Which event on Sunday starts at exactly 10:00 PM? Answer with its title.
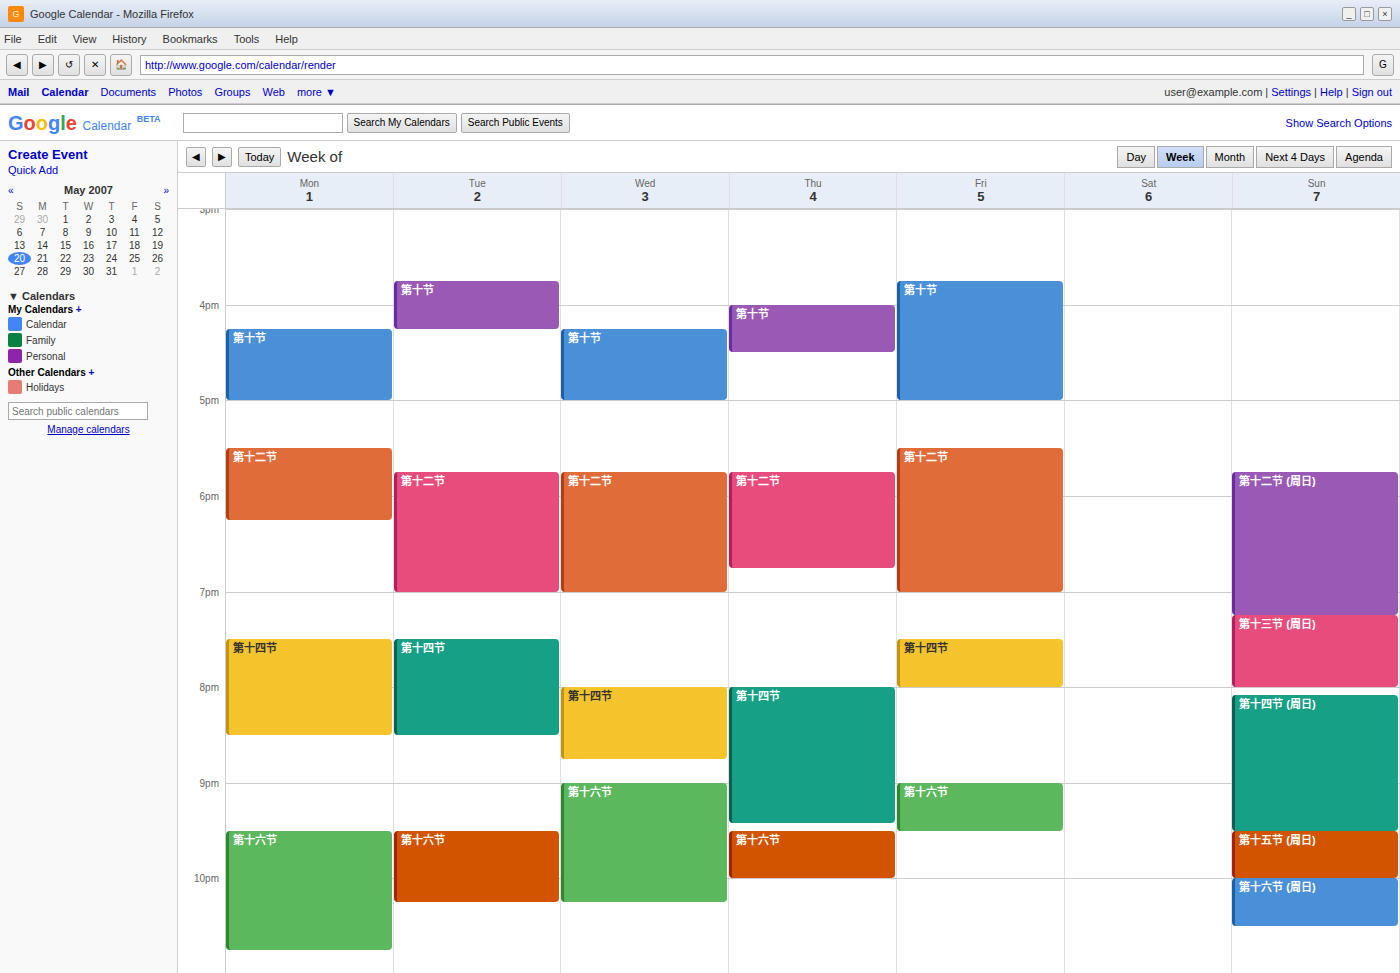
"第十六节 (周日)"